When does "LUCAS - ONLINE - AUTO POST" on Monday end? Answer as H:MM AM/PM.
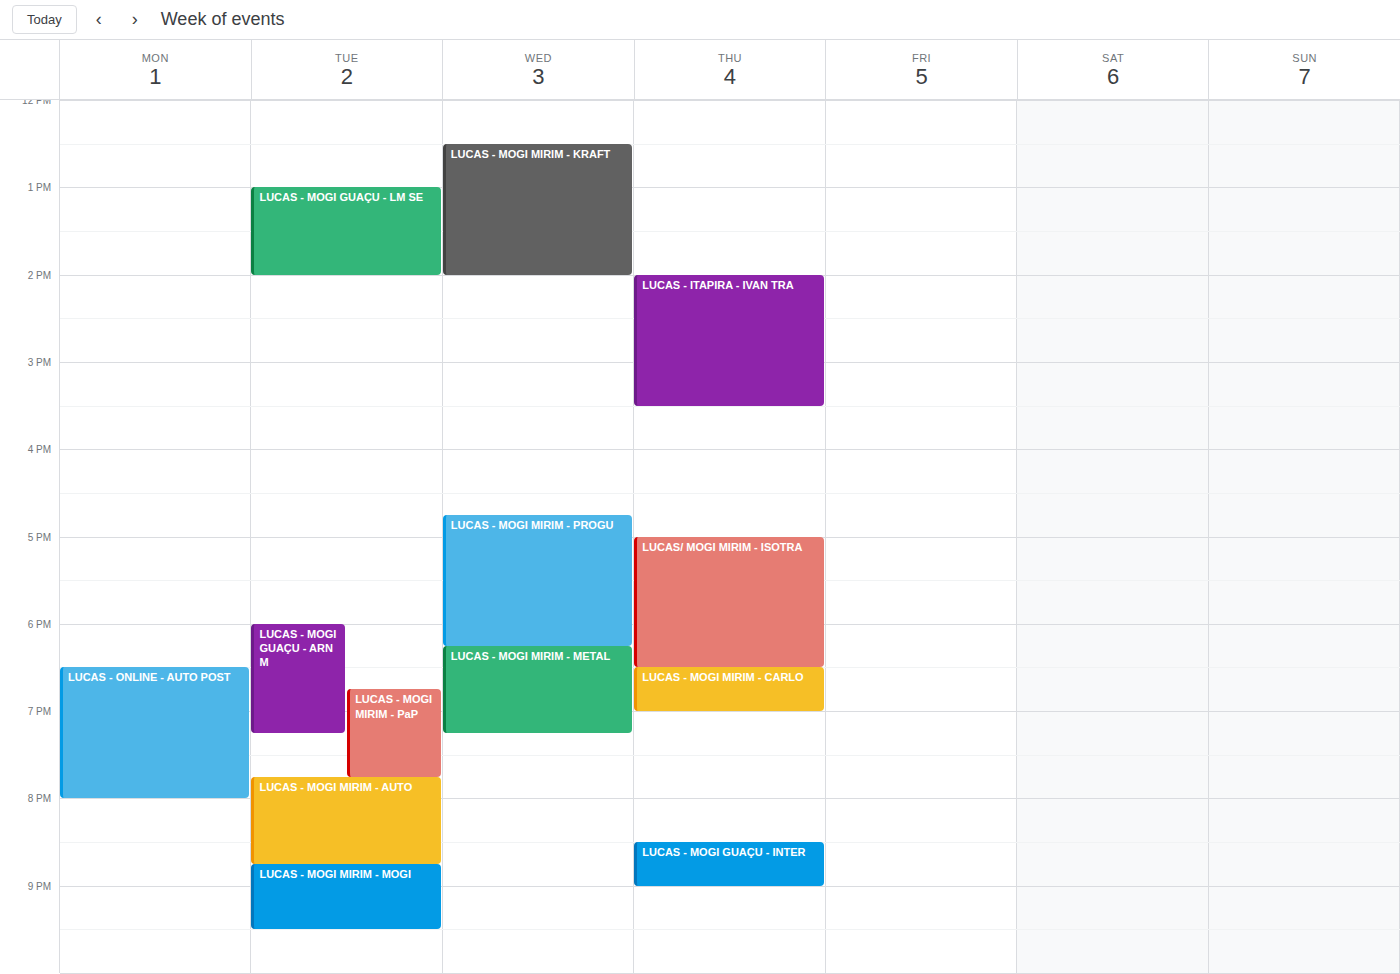
8:00 PM